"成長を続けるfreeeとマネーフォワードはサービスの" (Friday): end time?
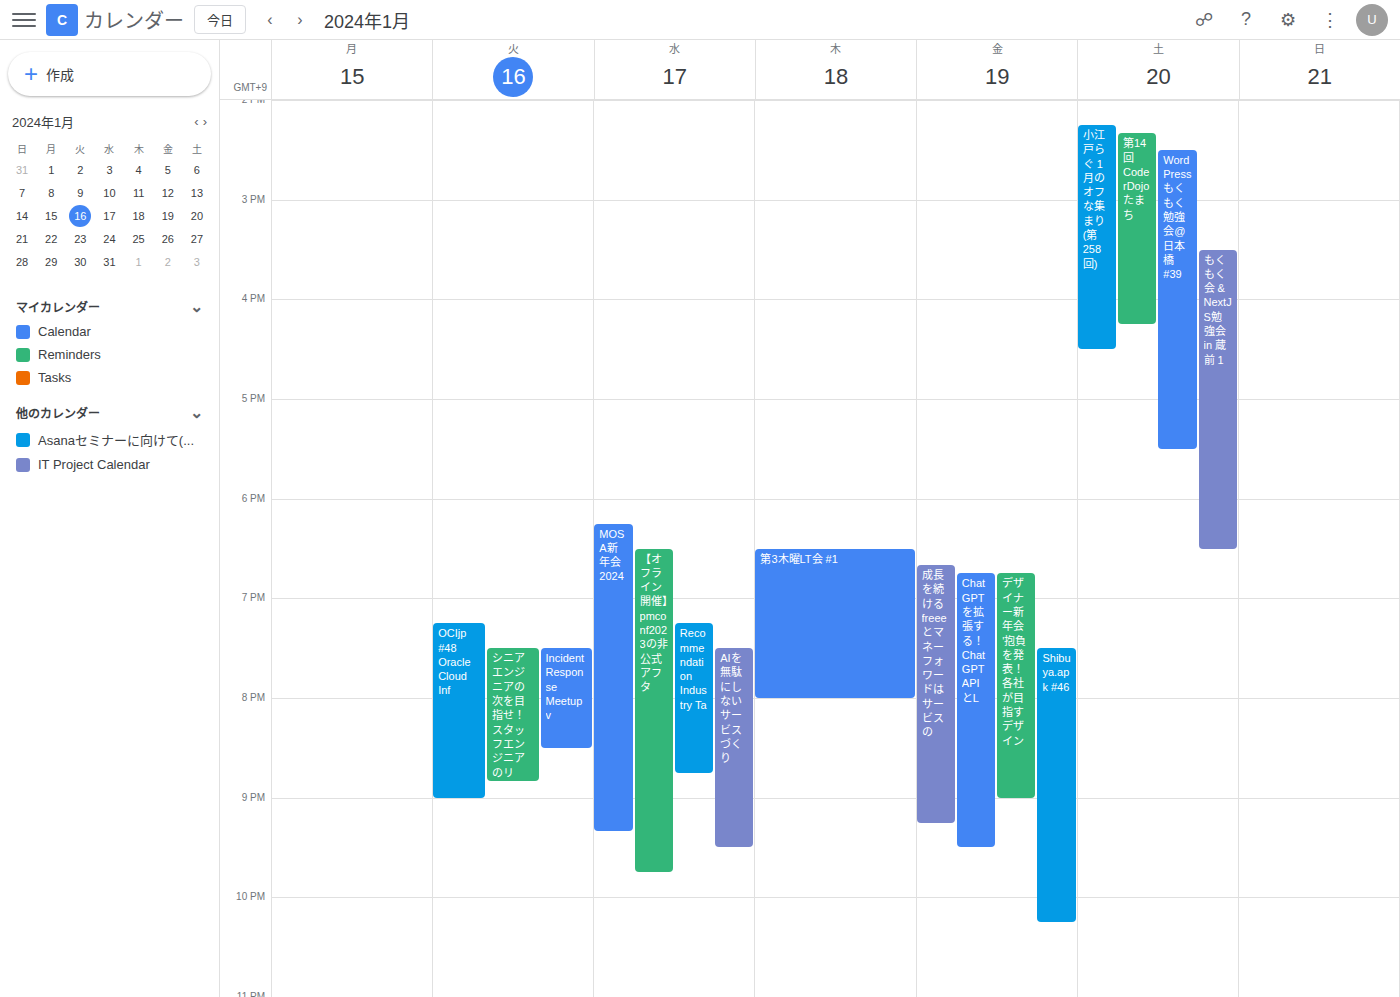
9:15 PM